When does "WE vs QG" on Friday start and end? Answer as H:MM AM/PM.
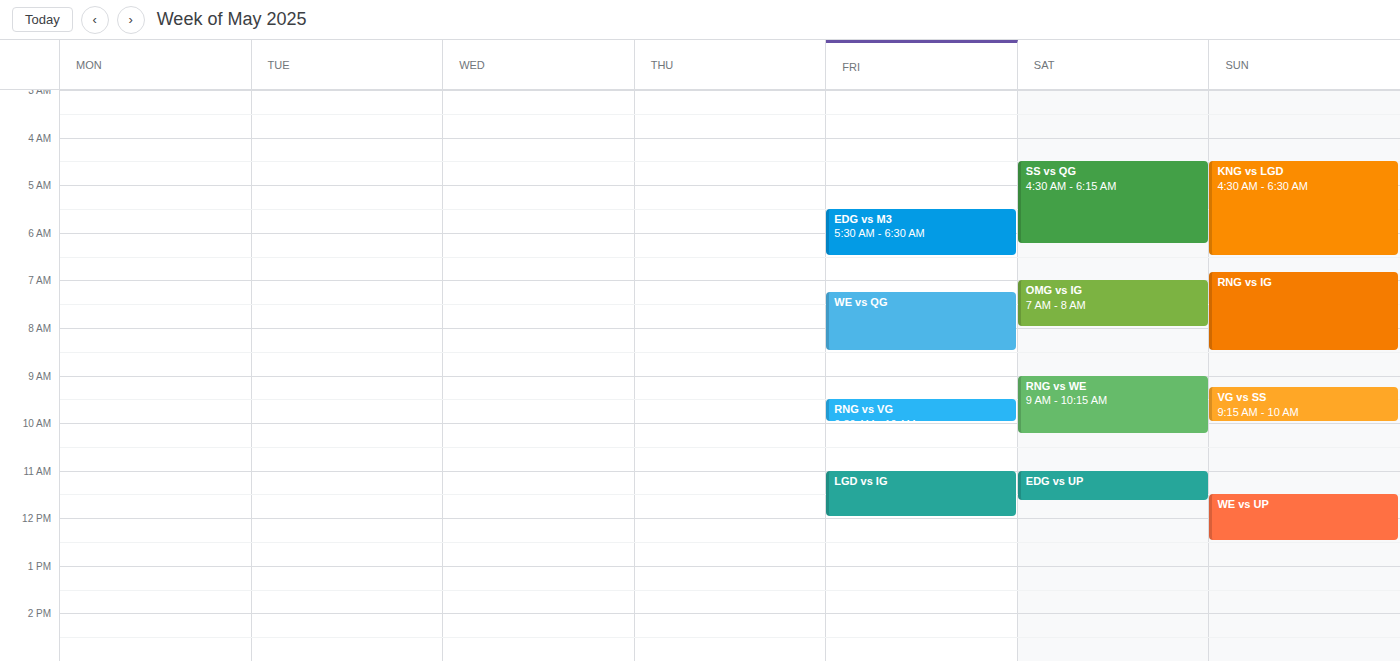
7:15 AM to 8:30 AM